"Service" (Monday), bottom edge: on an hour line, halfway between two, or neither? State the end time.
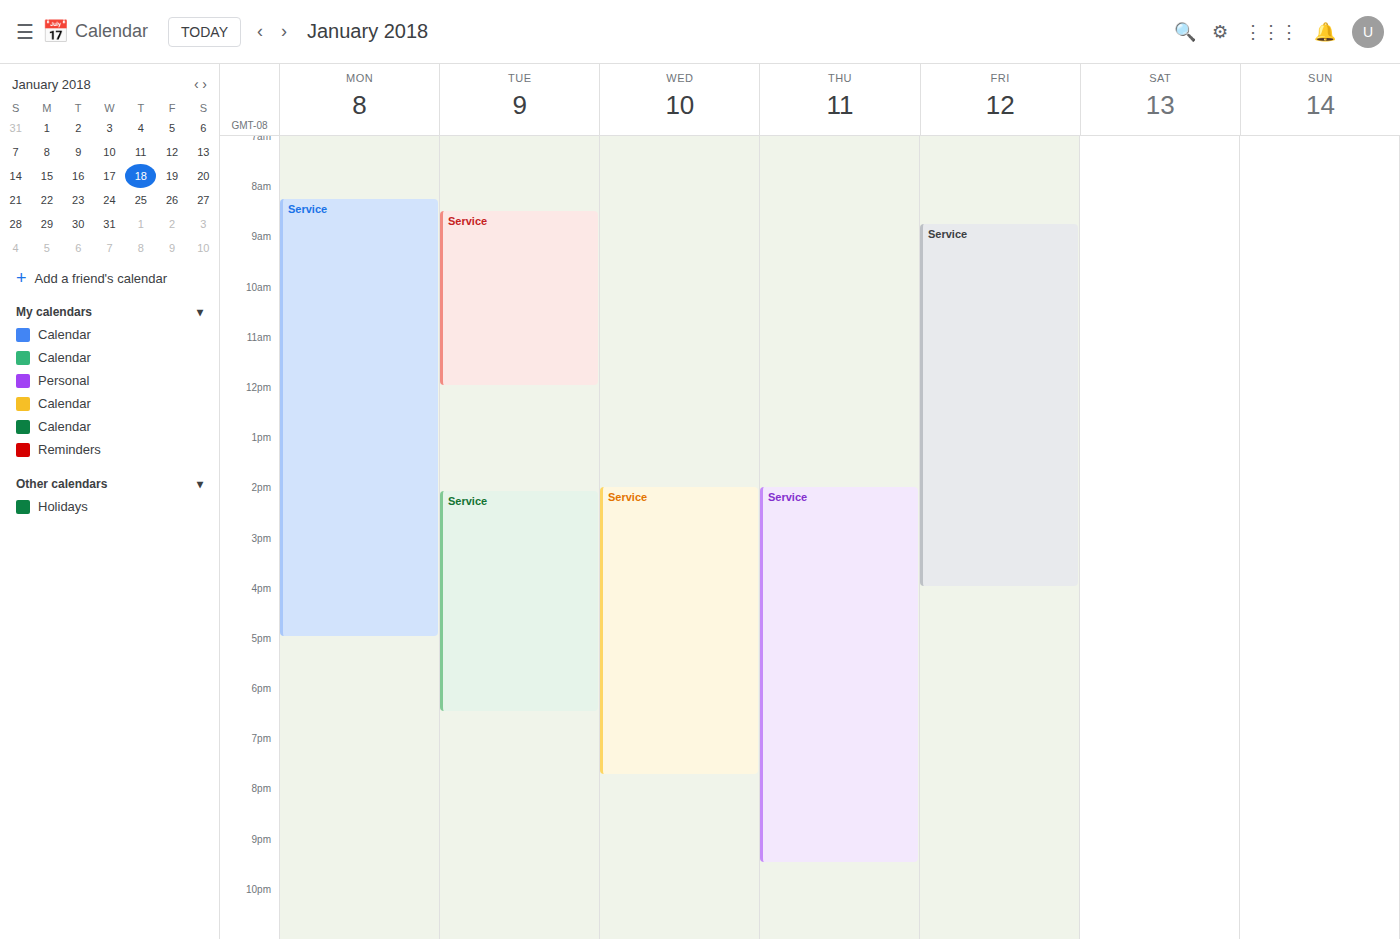
5:00 PM -- exactly on the 5 PM line.